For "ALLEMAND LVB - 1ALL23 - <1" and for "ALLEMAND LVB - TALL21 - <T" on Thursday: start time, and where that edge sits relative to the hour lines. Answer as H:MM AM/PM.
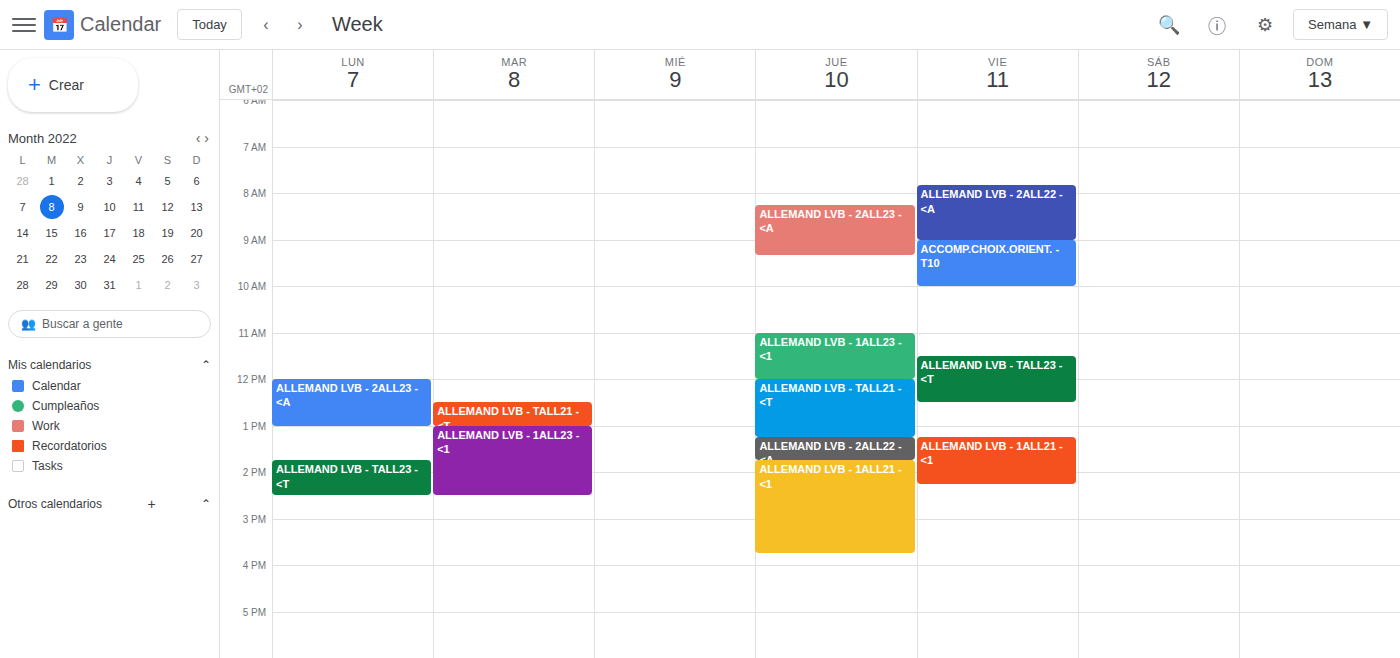
"ALLEMAND LVB - 1ALL23 - <1": 11:00 AM, exactly on the 11 AM line. "ALLEMAND LVB - TALL21 - <T": 12:00 PM, exactly on the 12 PM line.